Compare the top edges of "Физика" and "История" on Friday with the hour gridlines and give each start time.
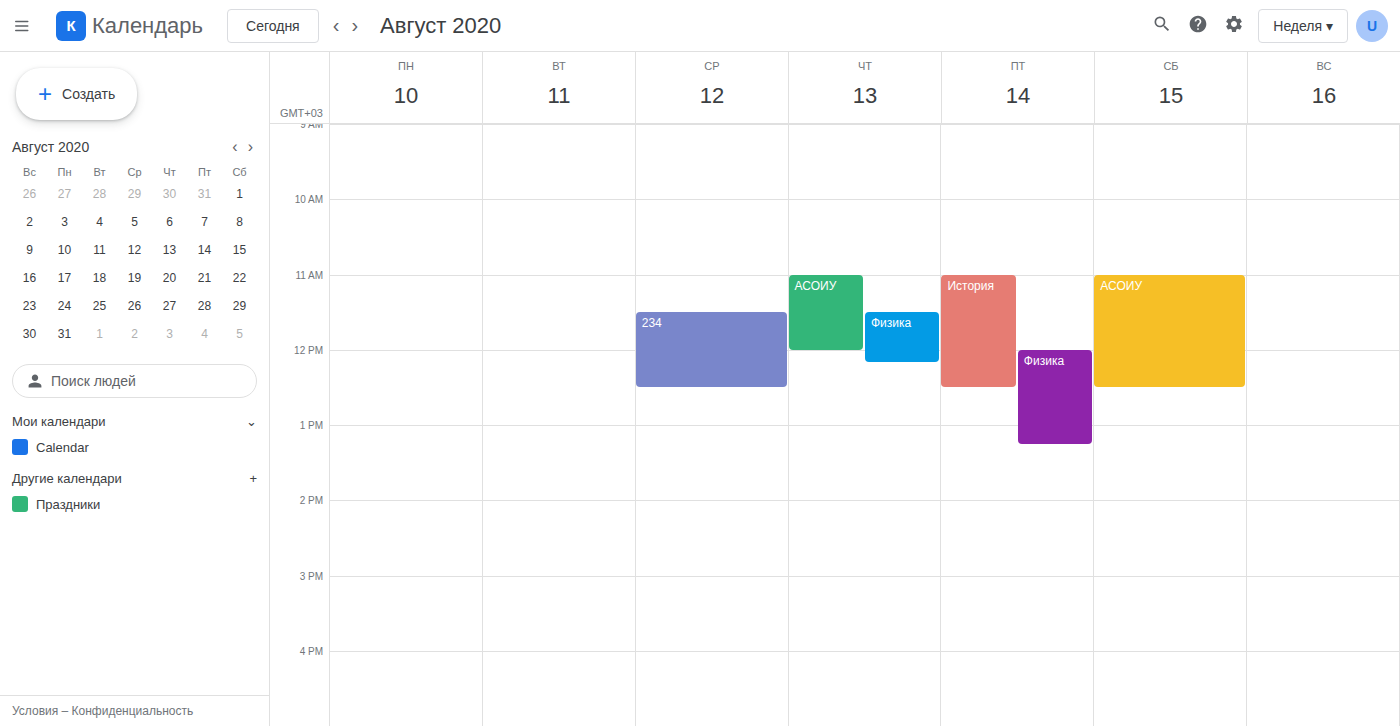
"Физика": 12:00 PM, exactly on the 12 PM line. "История": 11:00 AM, exactly on the 11 AM line.